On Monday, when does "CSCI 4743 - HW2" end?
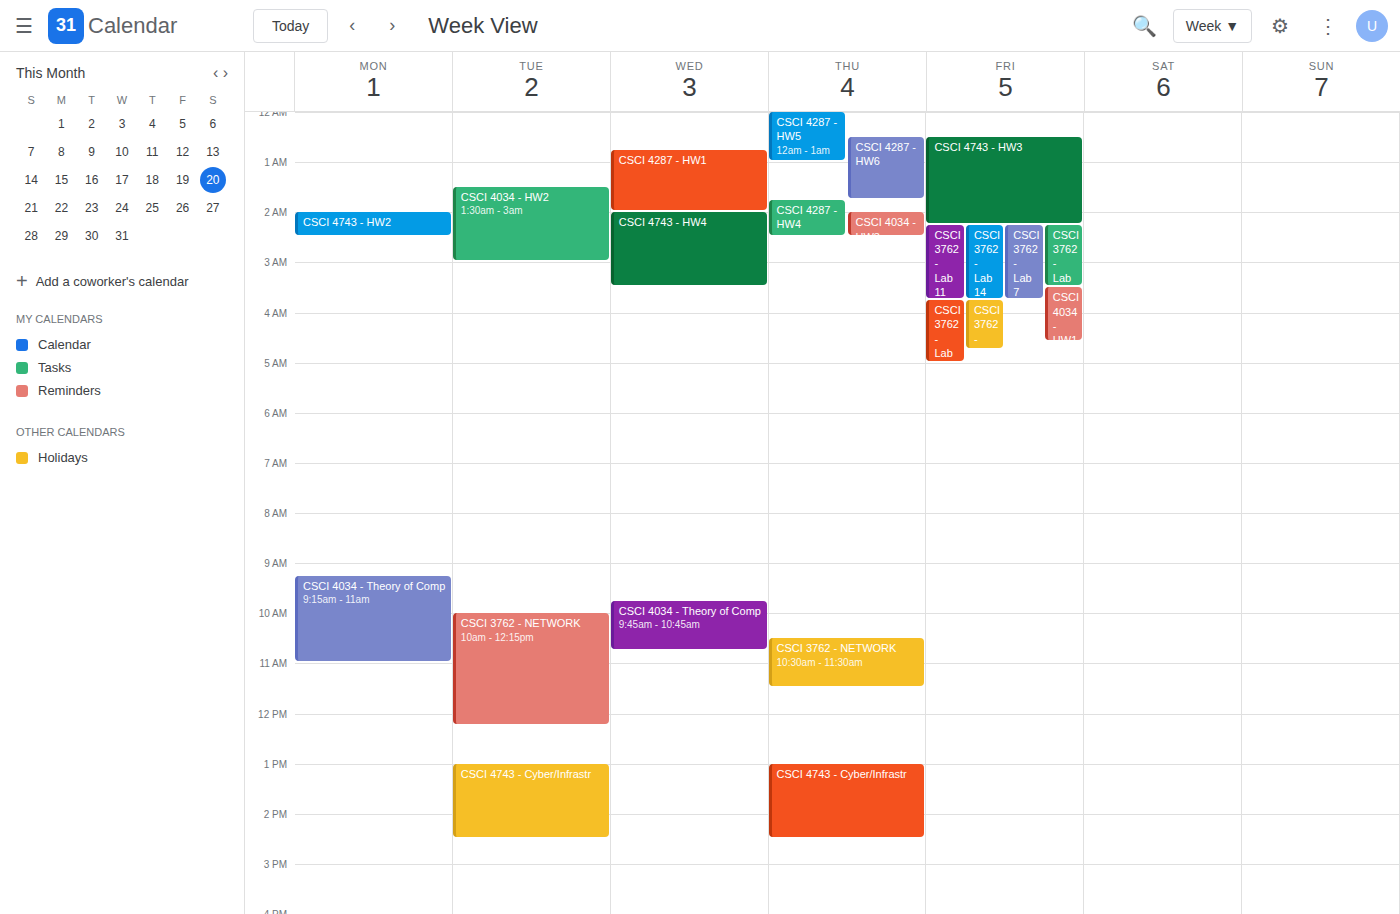
2:30 AM